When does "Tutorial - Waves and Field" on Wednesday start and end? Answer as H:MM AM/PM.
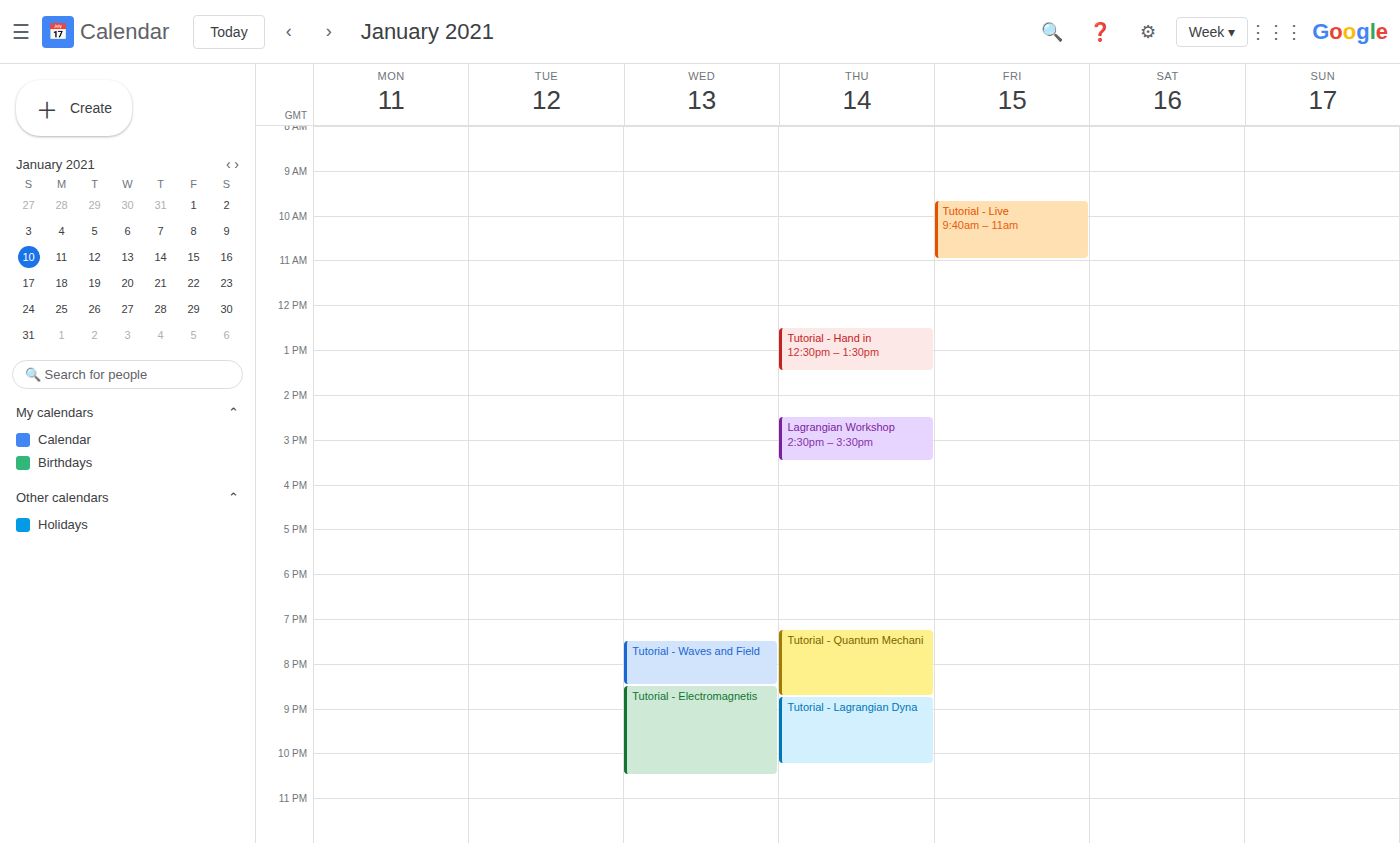
7:30 PM to 8:30 PM